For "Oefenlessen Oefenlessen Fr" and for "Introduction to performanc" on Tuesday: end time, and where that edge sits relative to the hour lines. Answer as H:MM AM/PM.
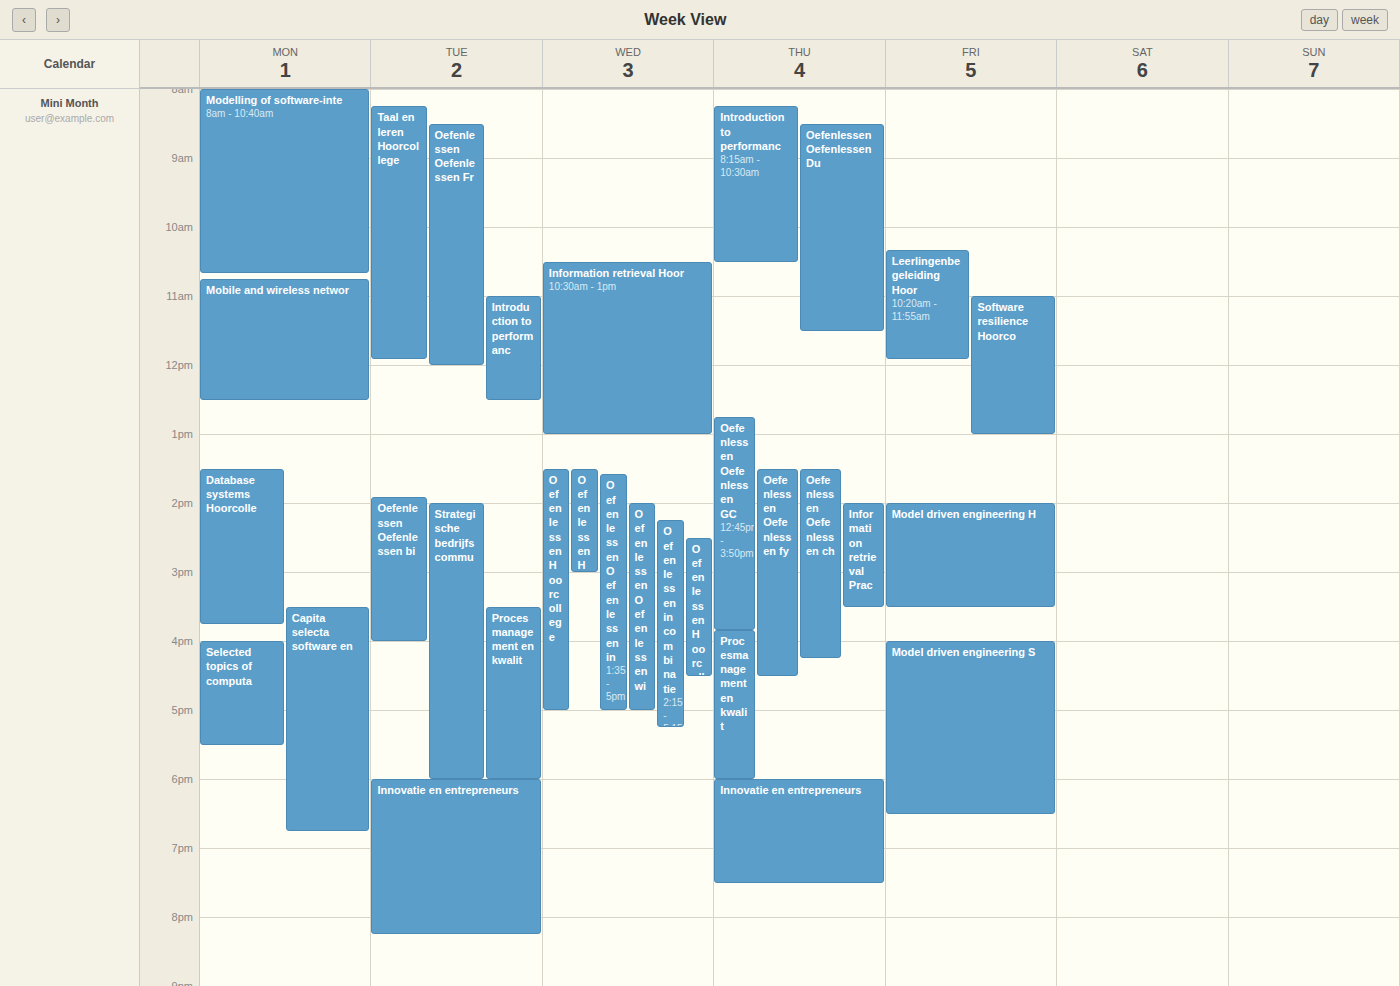
"Oefenlessen Oefenlessen Fr": 12:00 PM, exactly on the 12 PM line. "Introduction to performanc": 12:30 PM, halfway between the 12 PM and 1 PM lines.